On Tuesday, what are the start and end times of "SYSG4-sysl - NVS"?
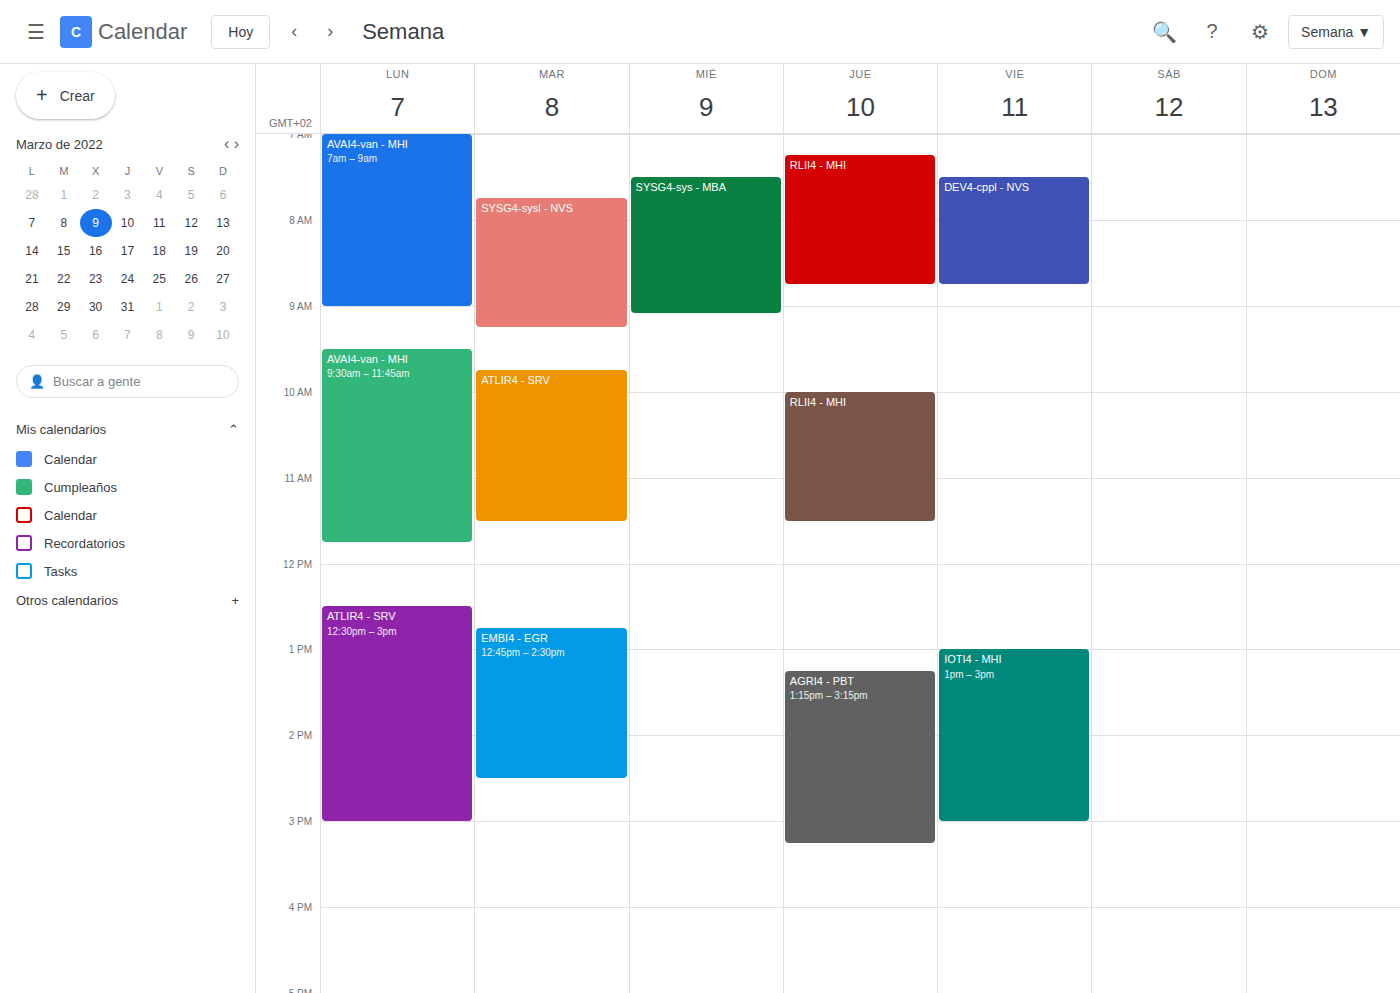
7:45 AM to 9:15 AM